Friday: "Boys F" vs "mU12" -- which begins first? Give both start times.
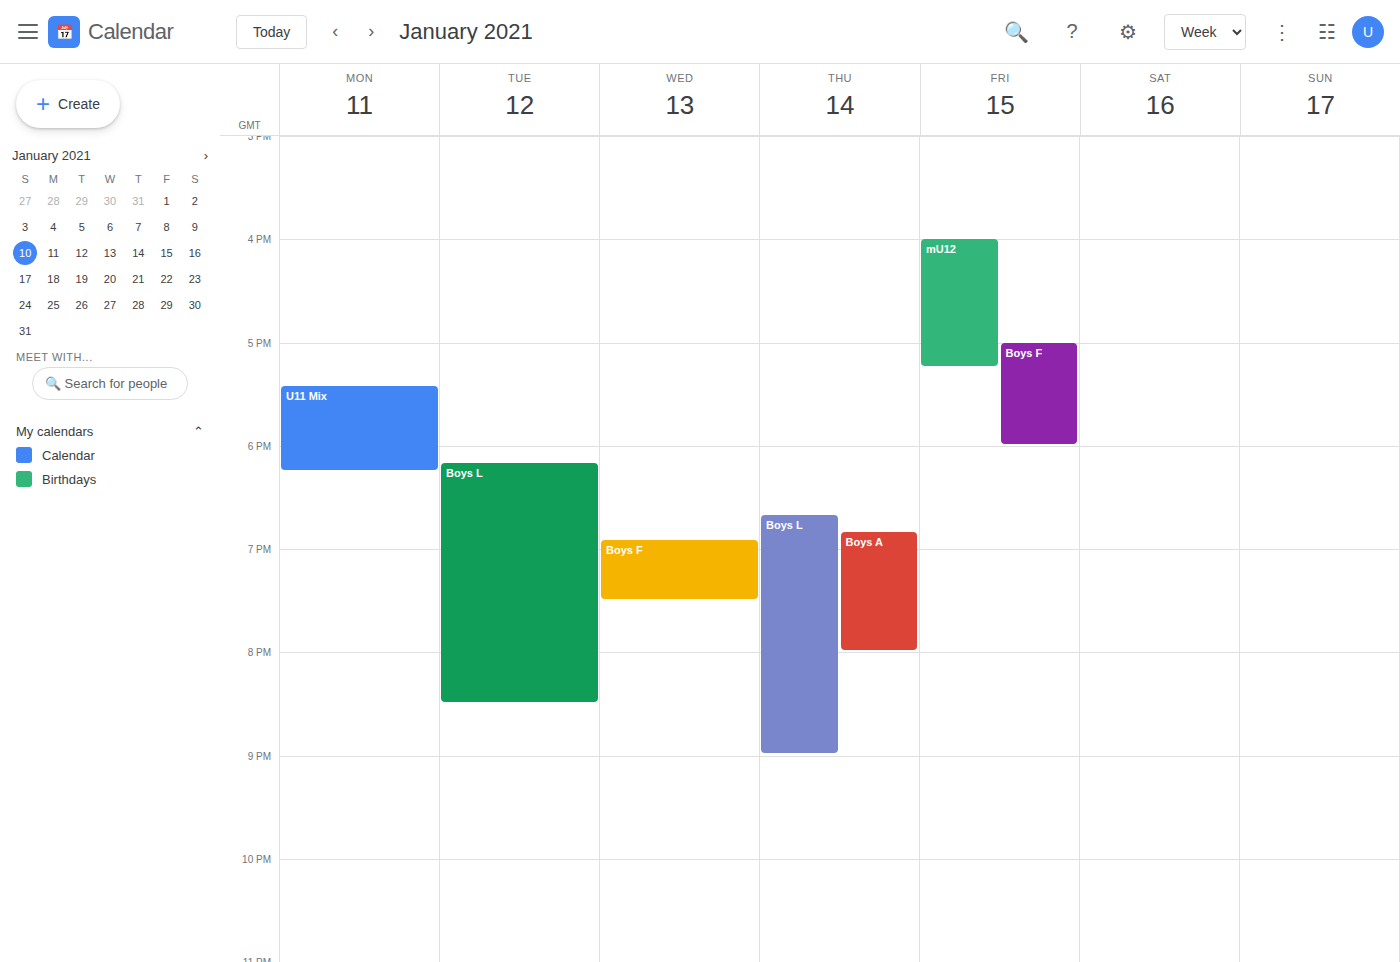
"mU12" 4:00 PM; "Boys F" 5:00 PM.